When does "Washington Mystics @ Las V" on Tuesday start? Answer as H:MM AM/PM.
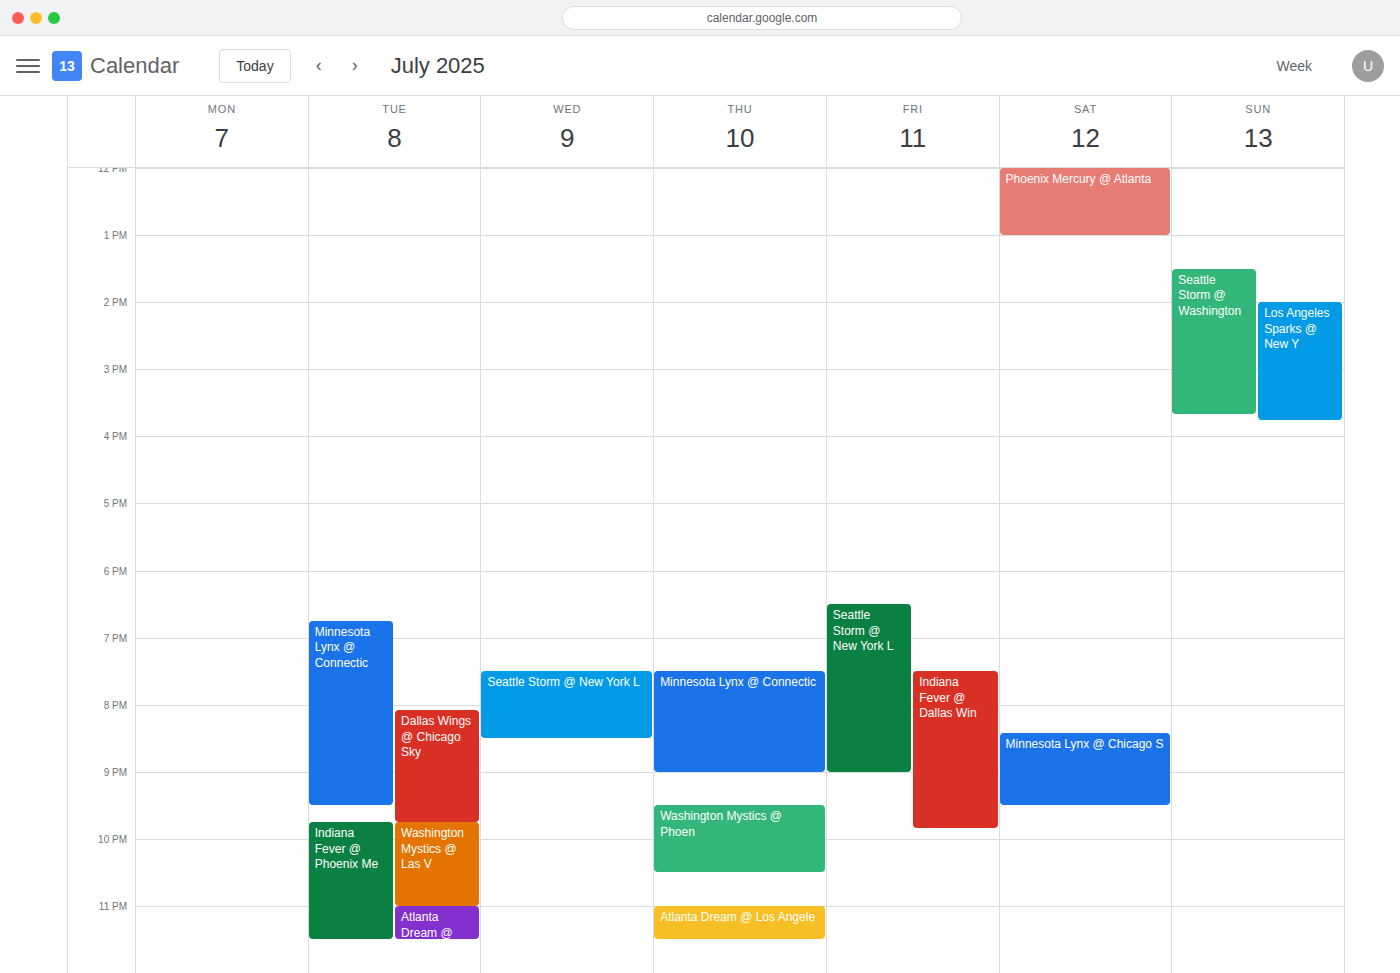
9:45 PM